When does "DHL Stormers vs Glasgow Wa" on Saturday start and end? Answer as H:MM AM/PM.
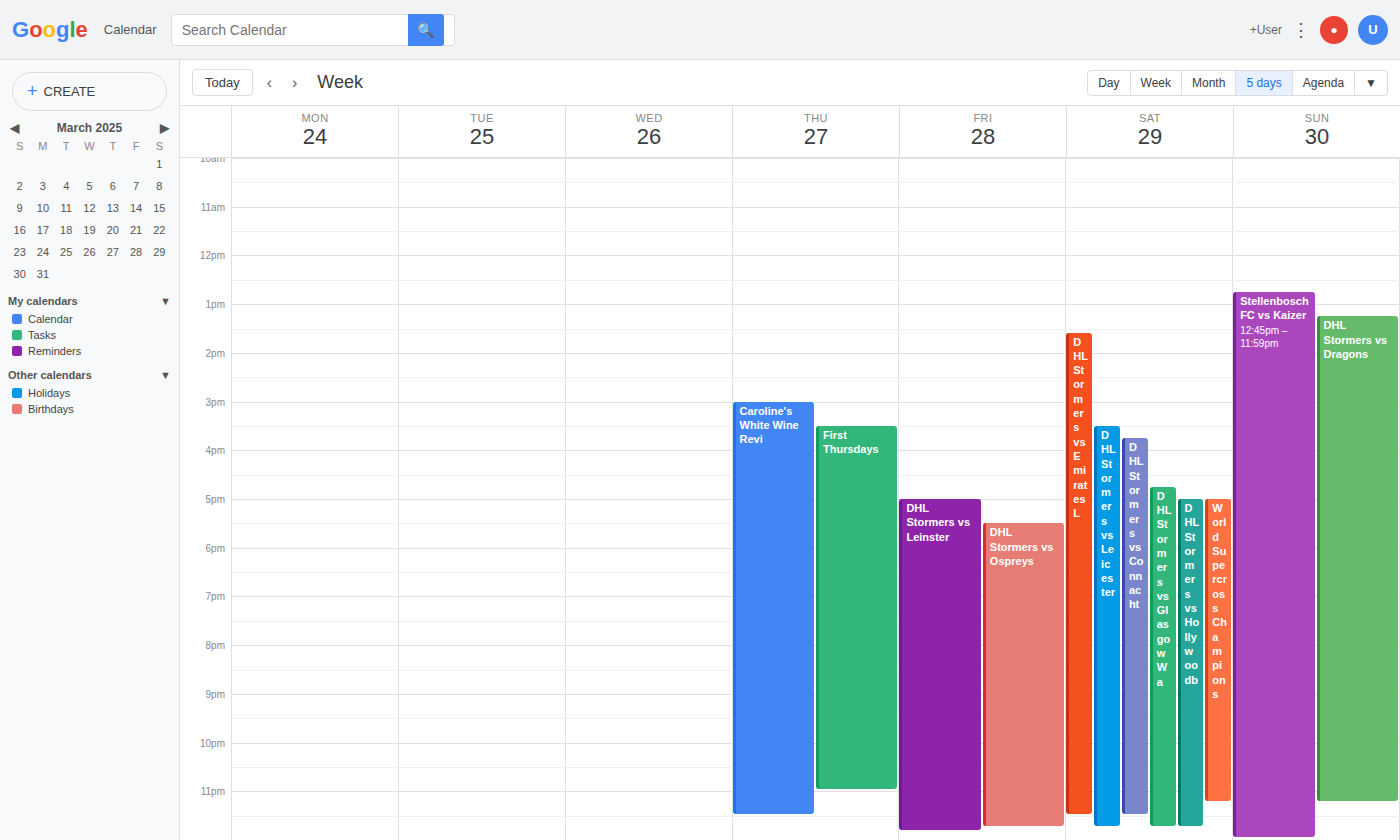
4:45 PM to 11:45 PM